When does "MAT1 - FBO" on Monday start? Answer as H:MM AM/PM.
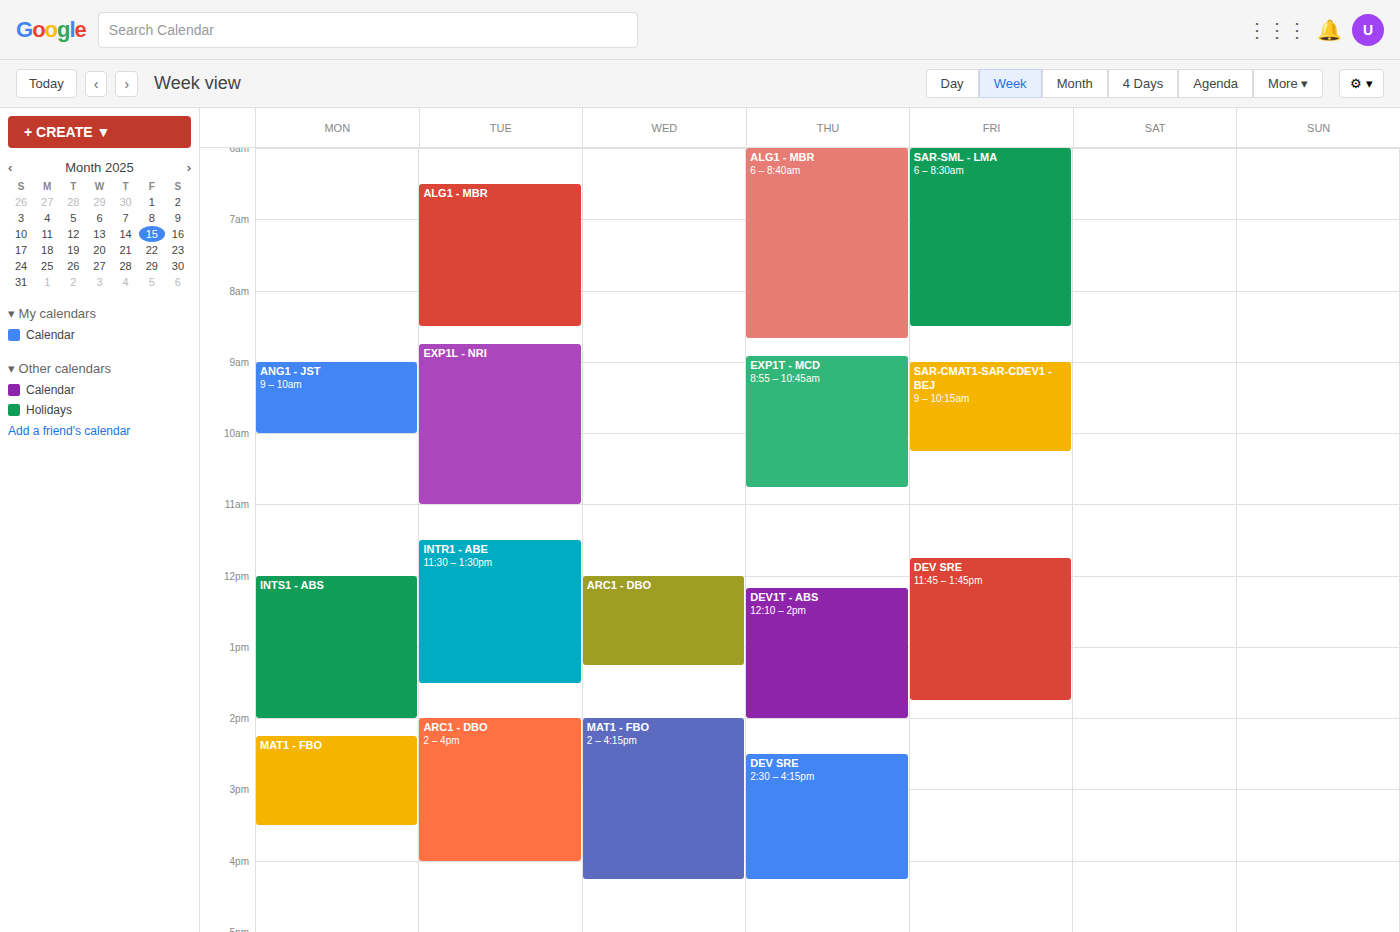
2:15 PM